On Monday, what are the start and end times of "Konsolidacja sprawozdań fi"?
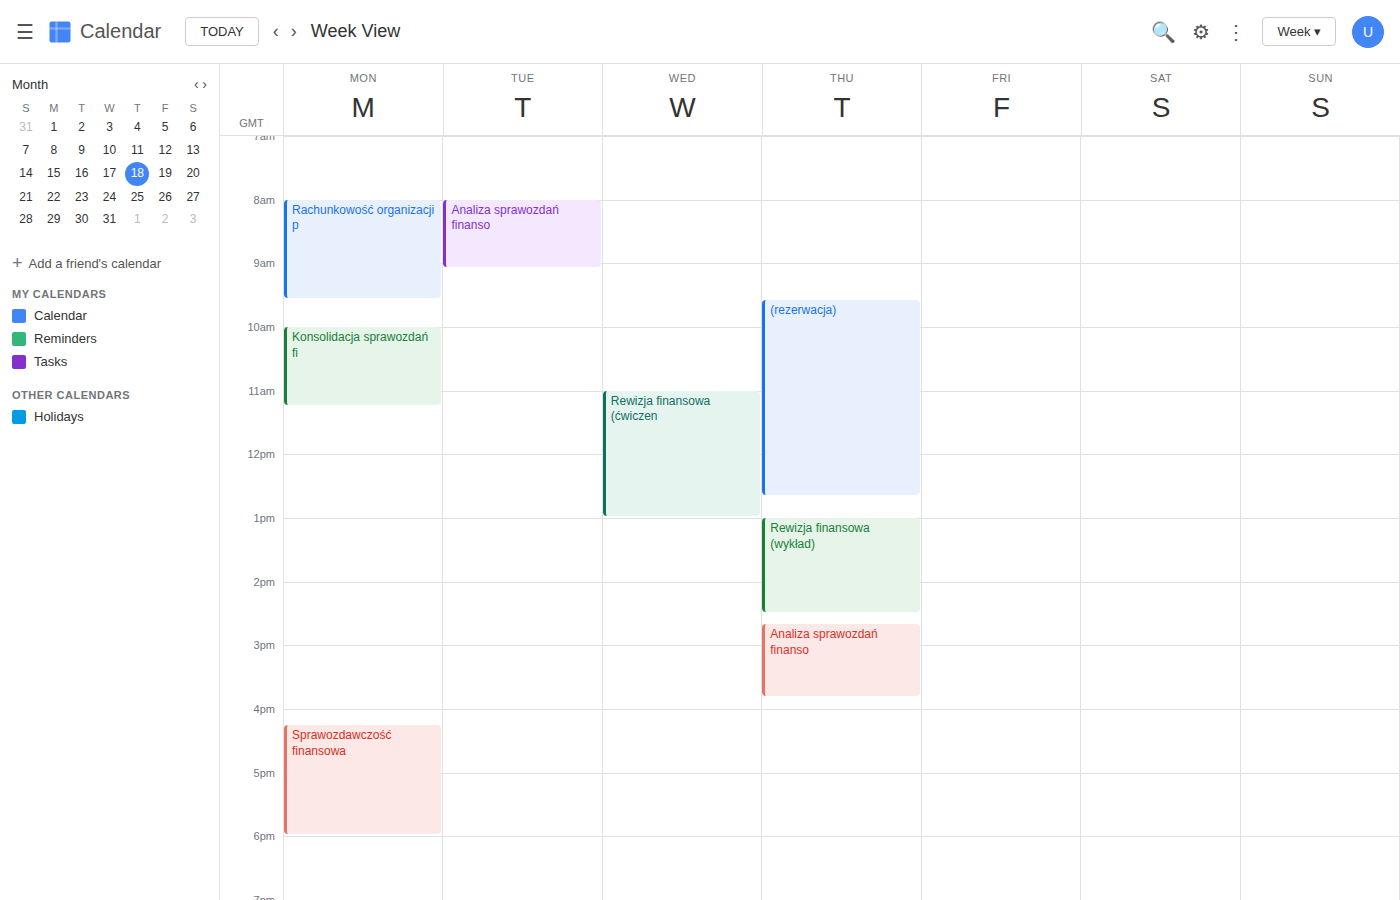
10:00 AM to 11:15 AM